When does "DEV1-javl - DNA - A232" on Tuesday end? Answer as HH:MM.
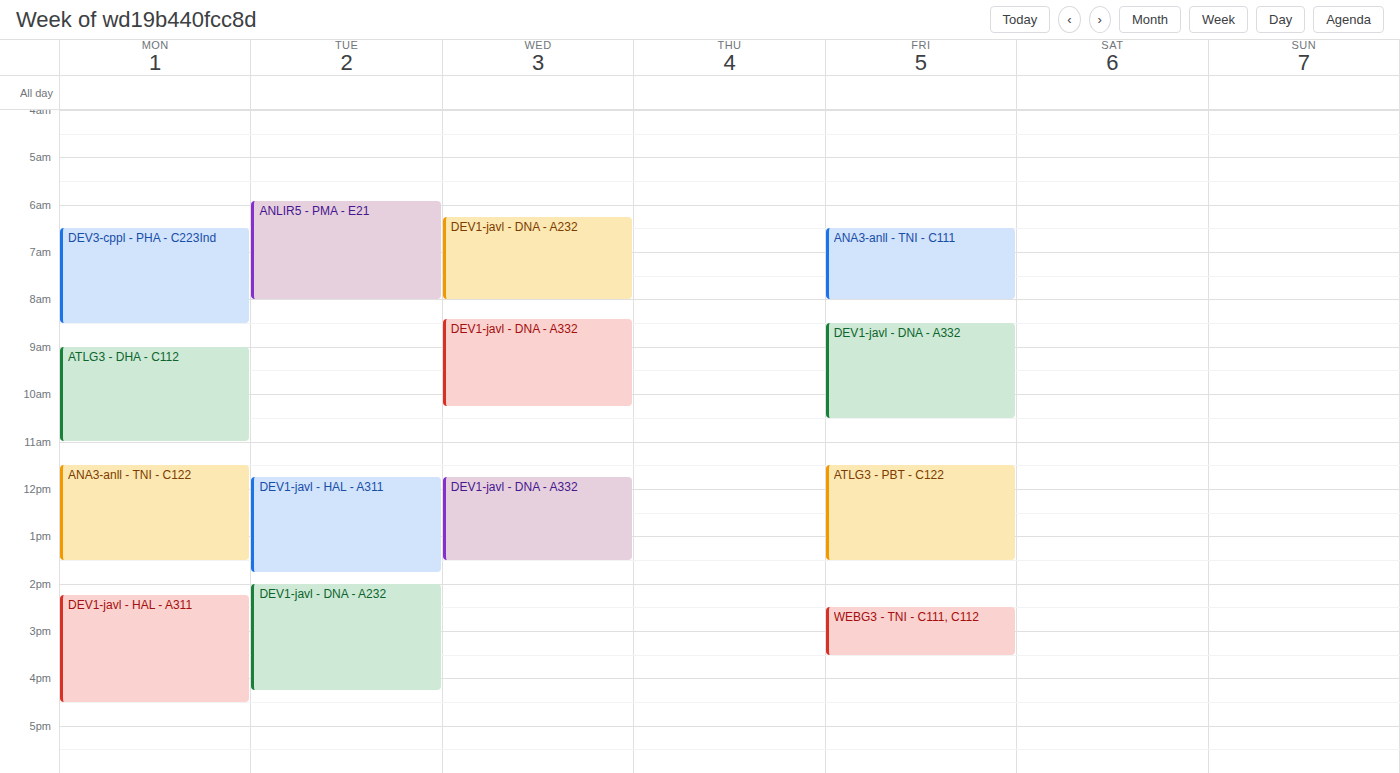
16:15